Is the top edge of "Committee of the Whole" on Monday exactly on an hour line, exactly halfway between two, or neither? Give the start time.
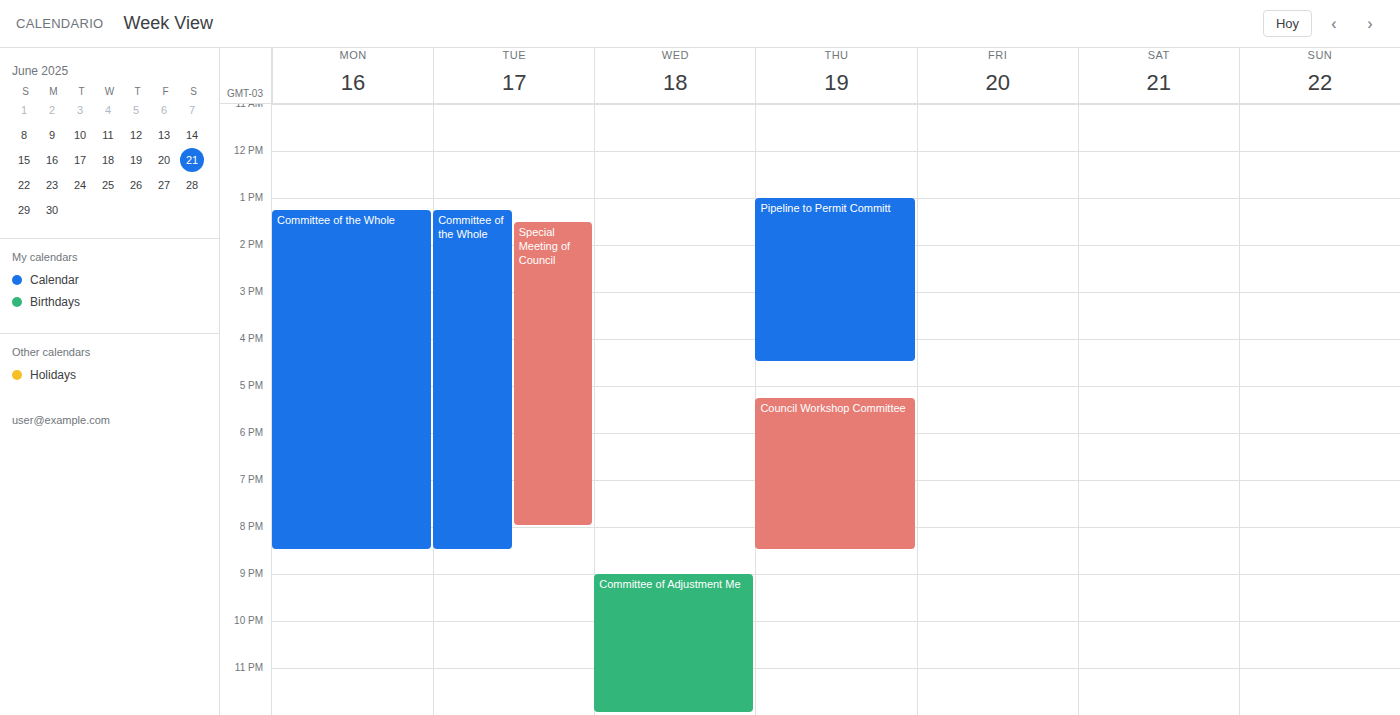
1:15 PM -- neither: a quarter of the way from the 1 PM line to the 2 PM line.